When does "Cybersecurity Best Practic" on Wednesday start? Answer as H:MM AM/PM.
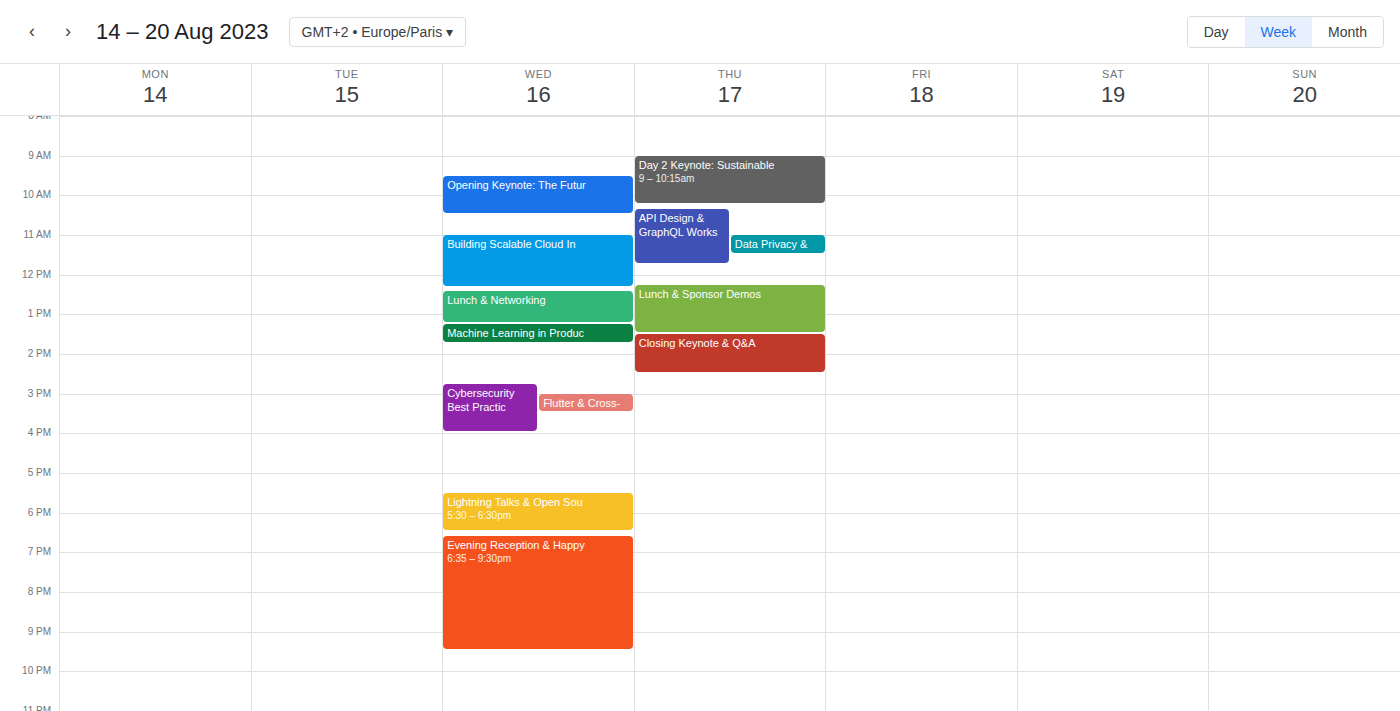
2:45 PM